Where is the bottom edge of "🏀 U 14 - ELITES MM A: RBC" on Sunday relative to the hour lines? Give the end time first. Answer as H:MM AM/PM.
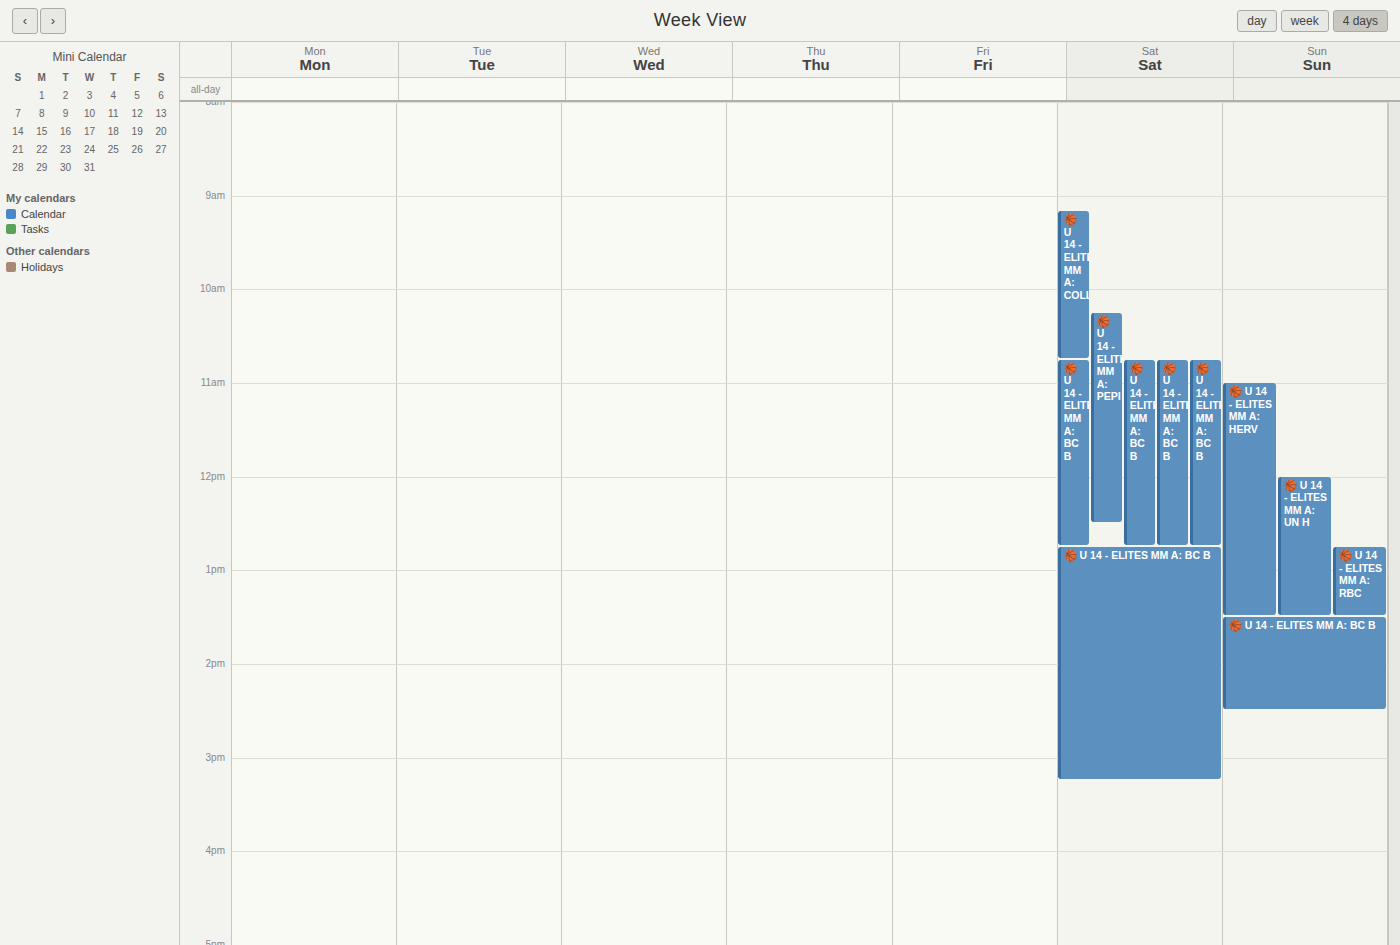
1:30 PM -- halfway between the 1 PM and 2 PM lines.